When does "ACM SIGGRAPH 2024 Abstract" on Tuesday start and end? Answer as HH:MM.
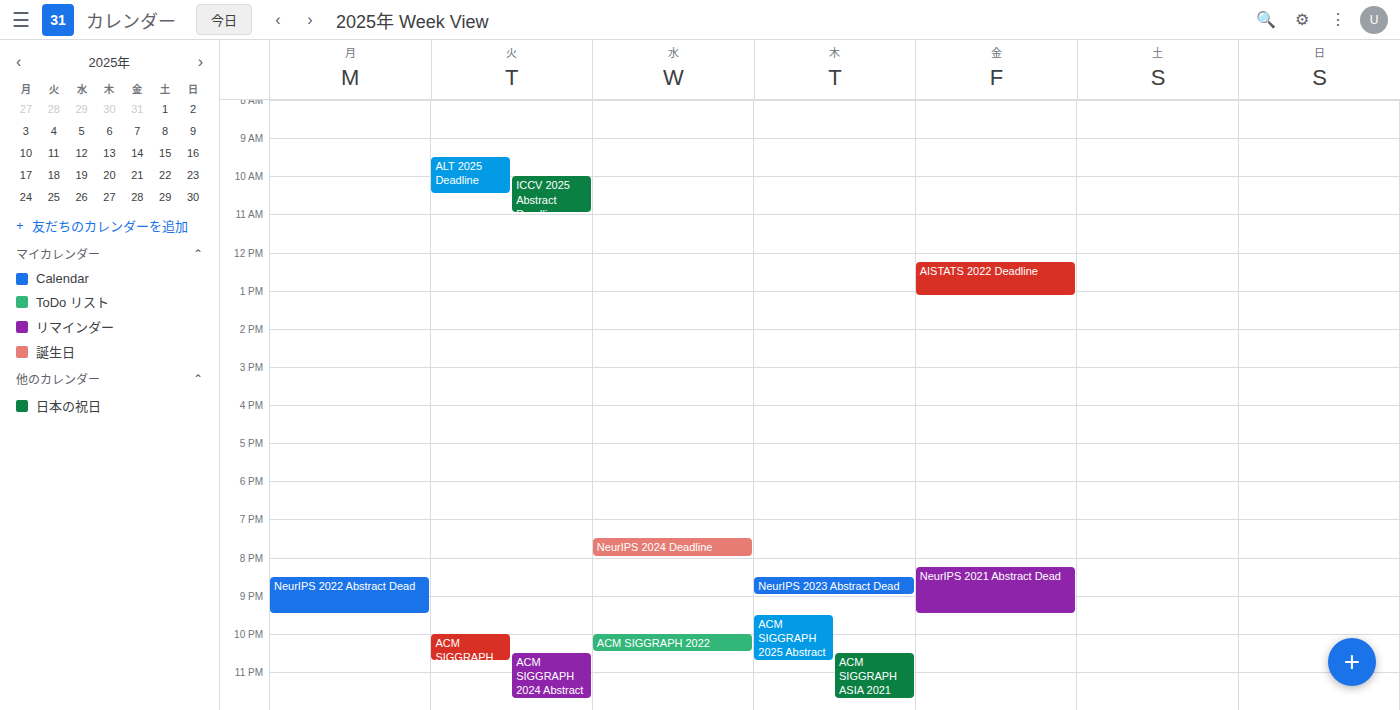
22:30 to 23:45